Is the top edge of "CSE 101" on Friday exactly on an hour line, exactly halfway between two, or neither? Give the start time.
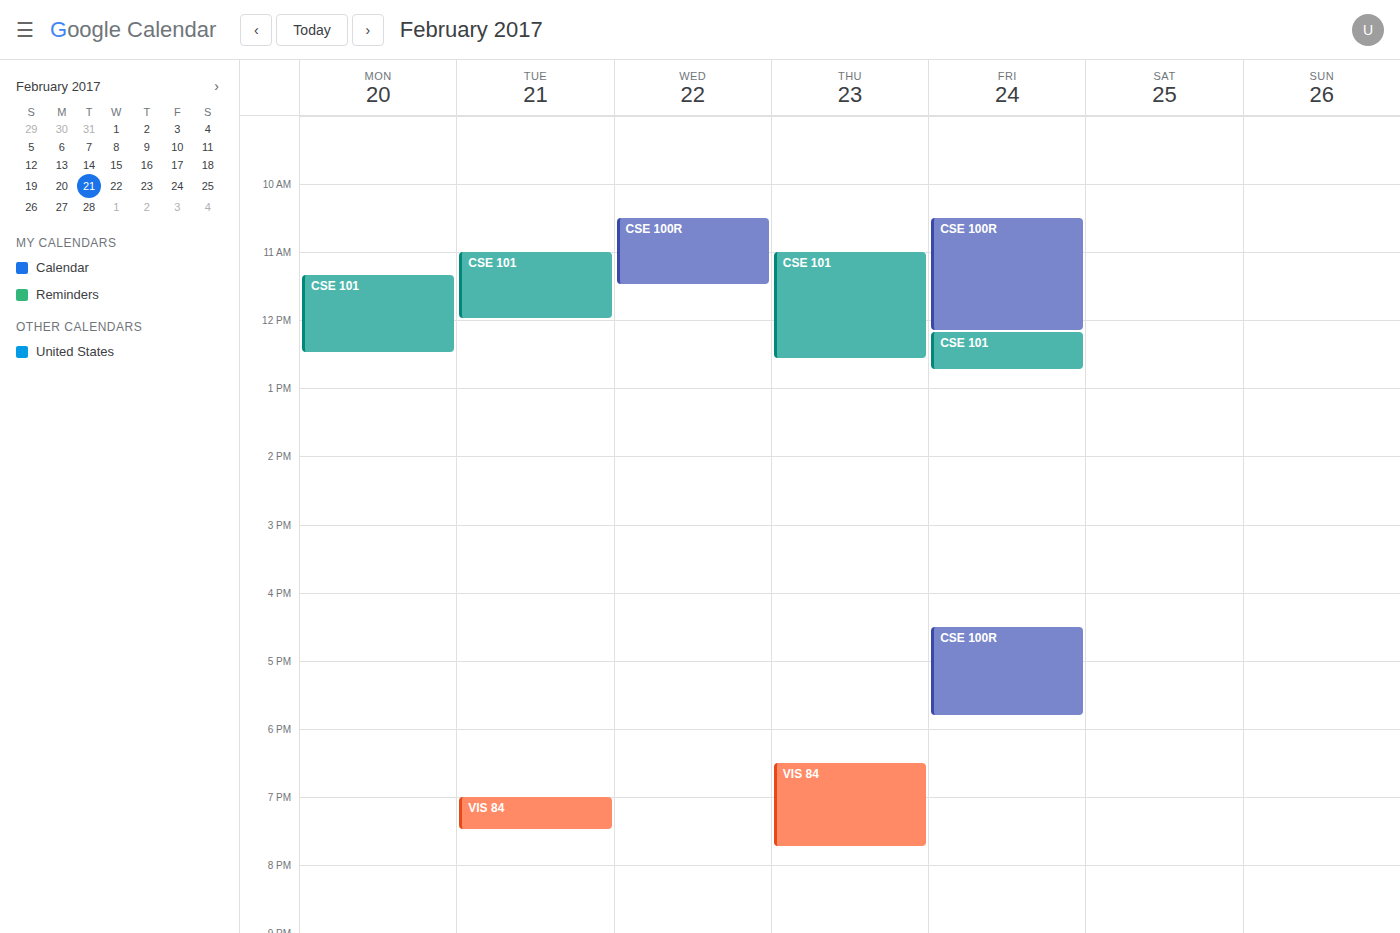
12:10 PM -- neither: 10 minutes below the 12 PM line and 50 minutes above the 1 PM line.